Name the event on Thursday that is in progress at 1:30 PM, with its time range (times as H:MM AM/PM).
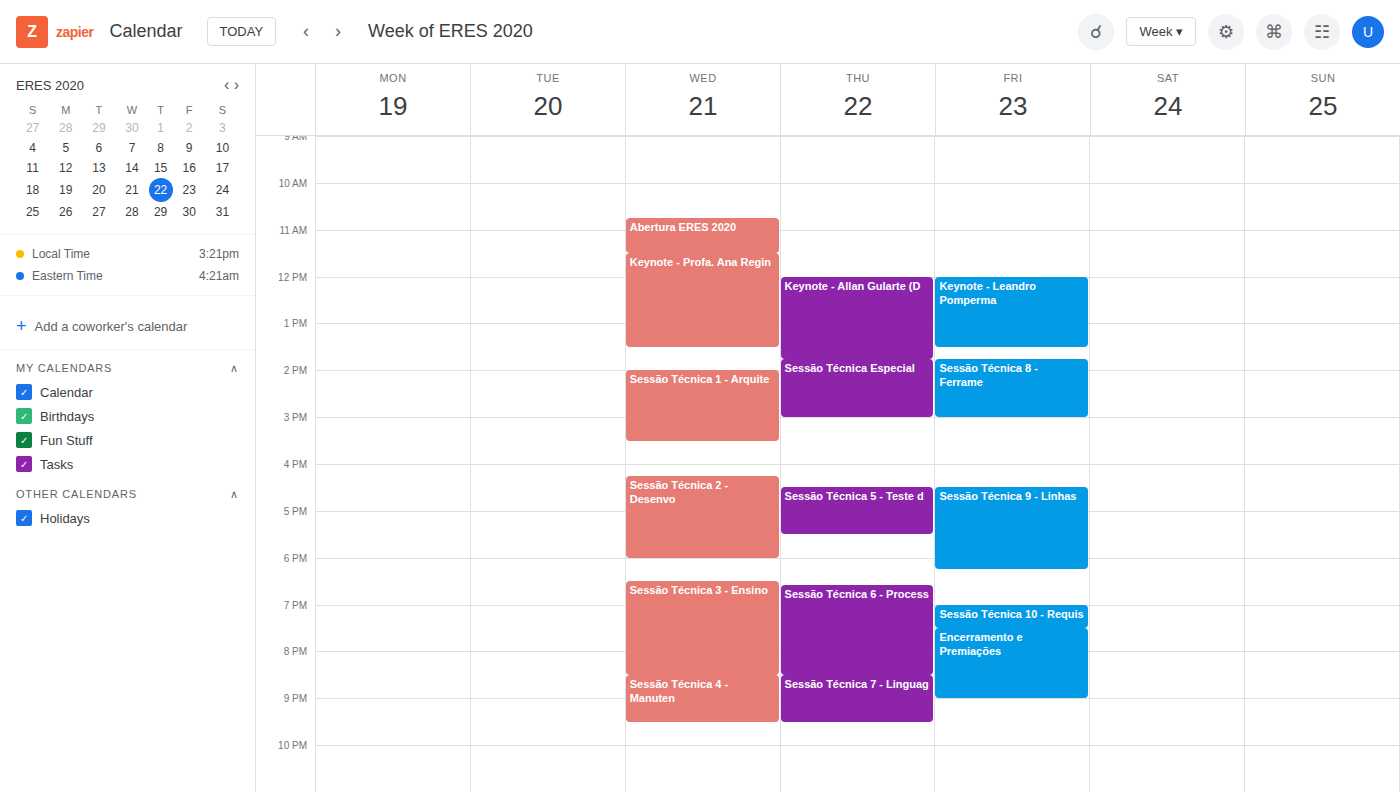
"Keynote - Allan Gularte (D", 12:00 PM to 1:45 PM